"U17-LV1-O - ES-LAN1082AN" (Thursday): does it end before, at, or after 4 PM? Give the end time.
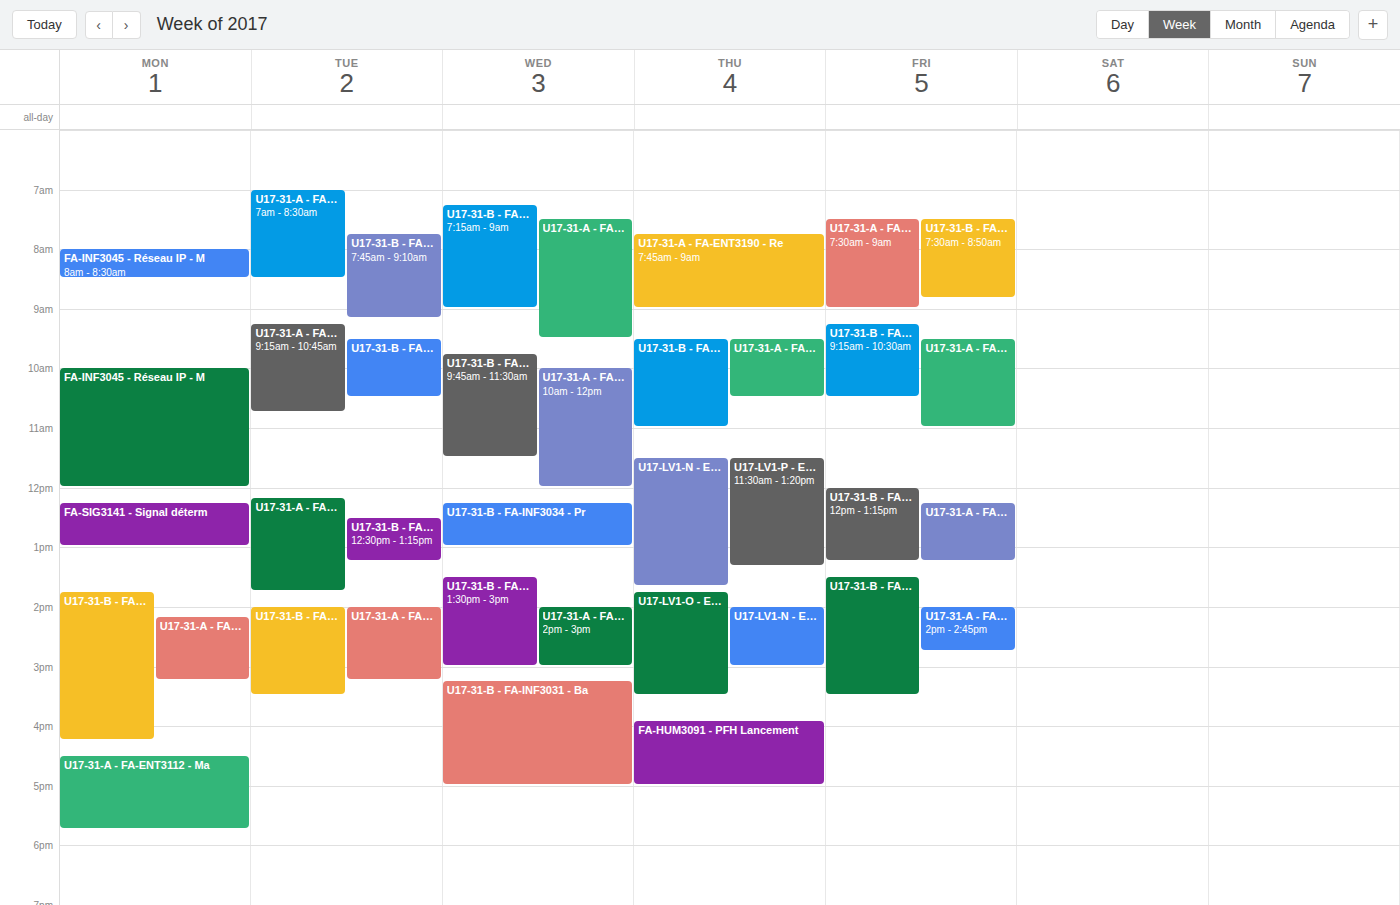
3:30 PM -- before 4 PM, 30 minutes above the 4 PM line.